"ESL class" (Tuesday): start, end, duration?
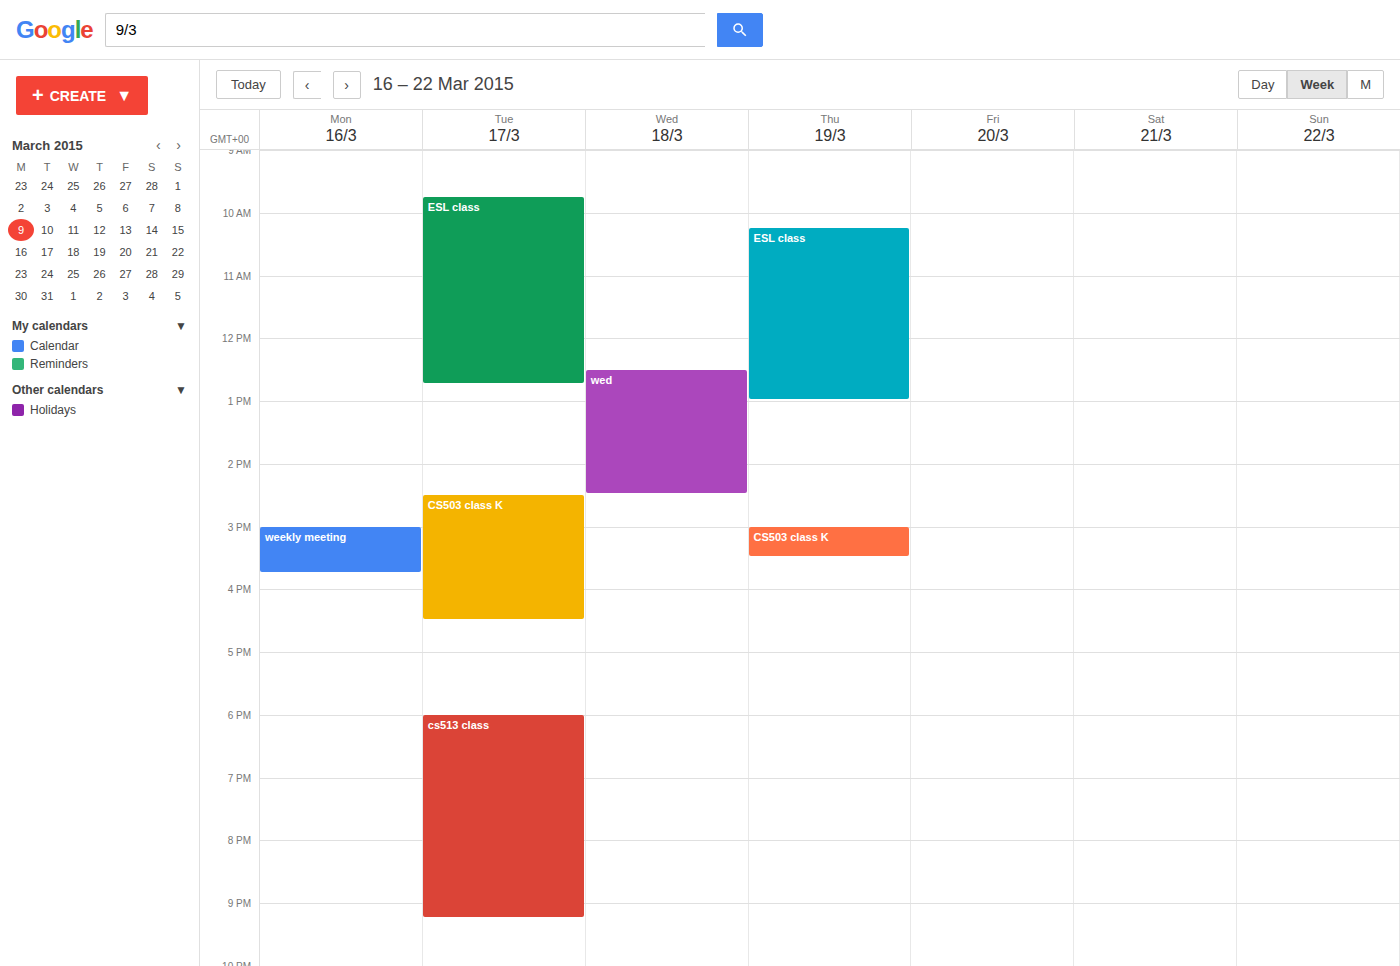
9:45 AM to 12:45 PM, 3 hours